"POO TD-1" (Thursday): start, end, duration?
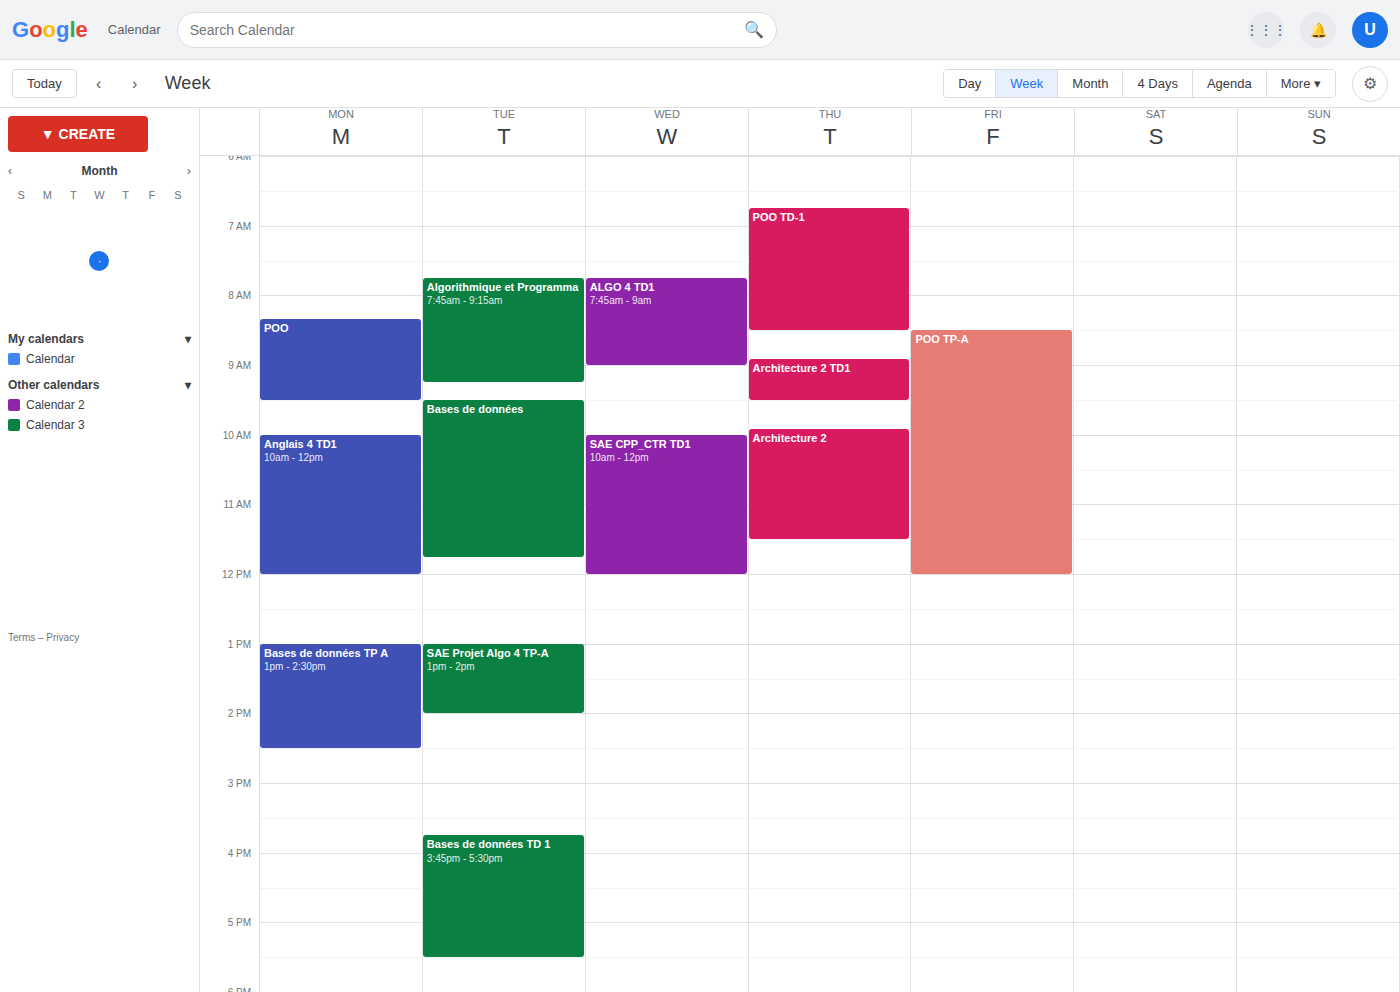
6:45 AM to 8:30 AM, 1 hour 45 minutes